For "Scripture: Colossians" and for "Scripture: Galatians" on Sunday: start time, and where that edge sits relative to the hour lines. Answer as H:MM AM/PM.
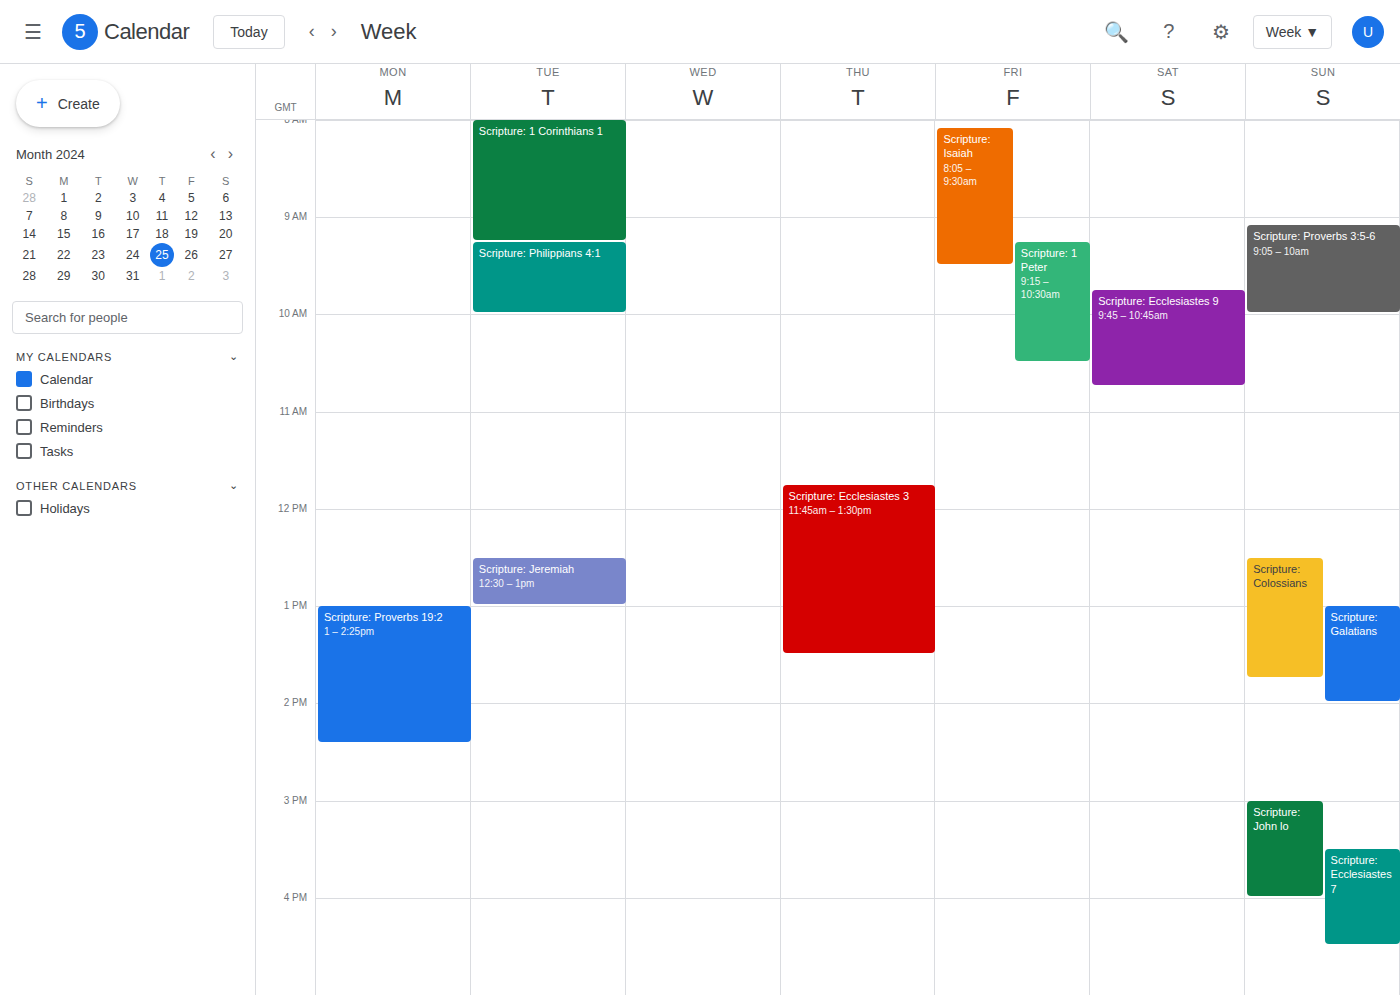
"Scripture: Colossians": 12:30 PM, halfway between the 12 PM and 1 PM lines. "Scripture: Galatians": 1:00 PM, exactly on the 1 PM line.